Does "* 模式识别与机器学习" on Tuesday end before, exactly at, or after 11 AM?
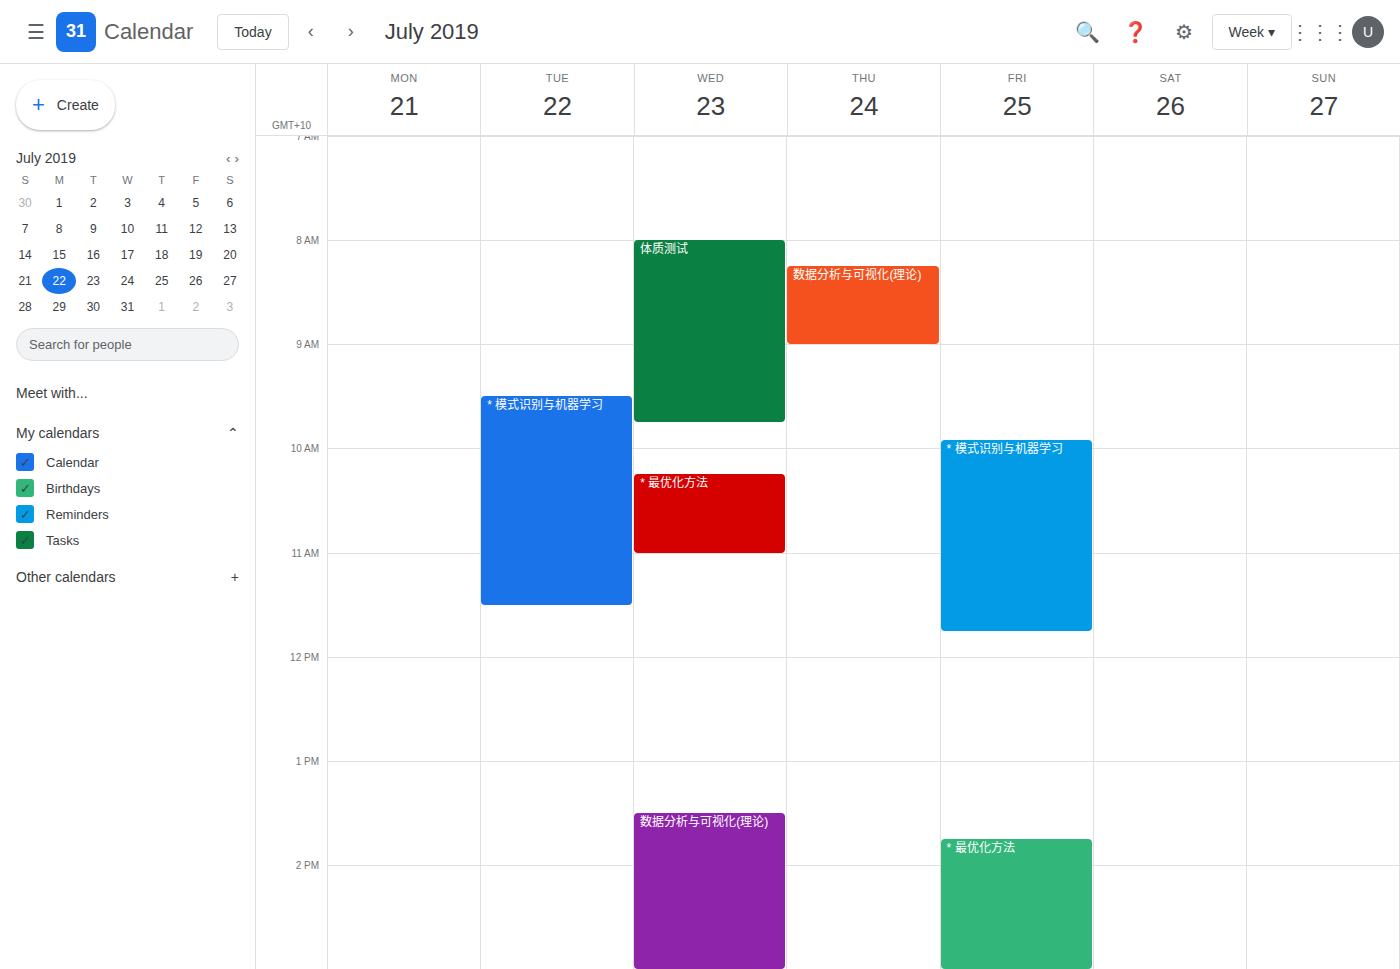
11:30 AM -- after 11 AM, 30 minutes below the 11 AM line.